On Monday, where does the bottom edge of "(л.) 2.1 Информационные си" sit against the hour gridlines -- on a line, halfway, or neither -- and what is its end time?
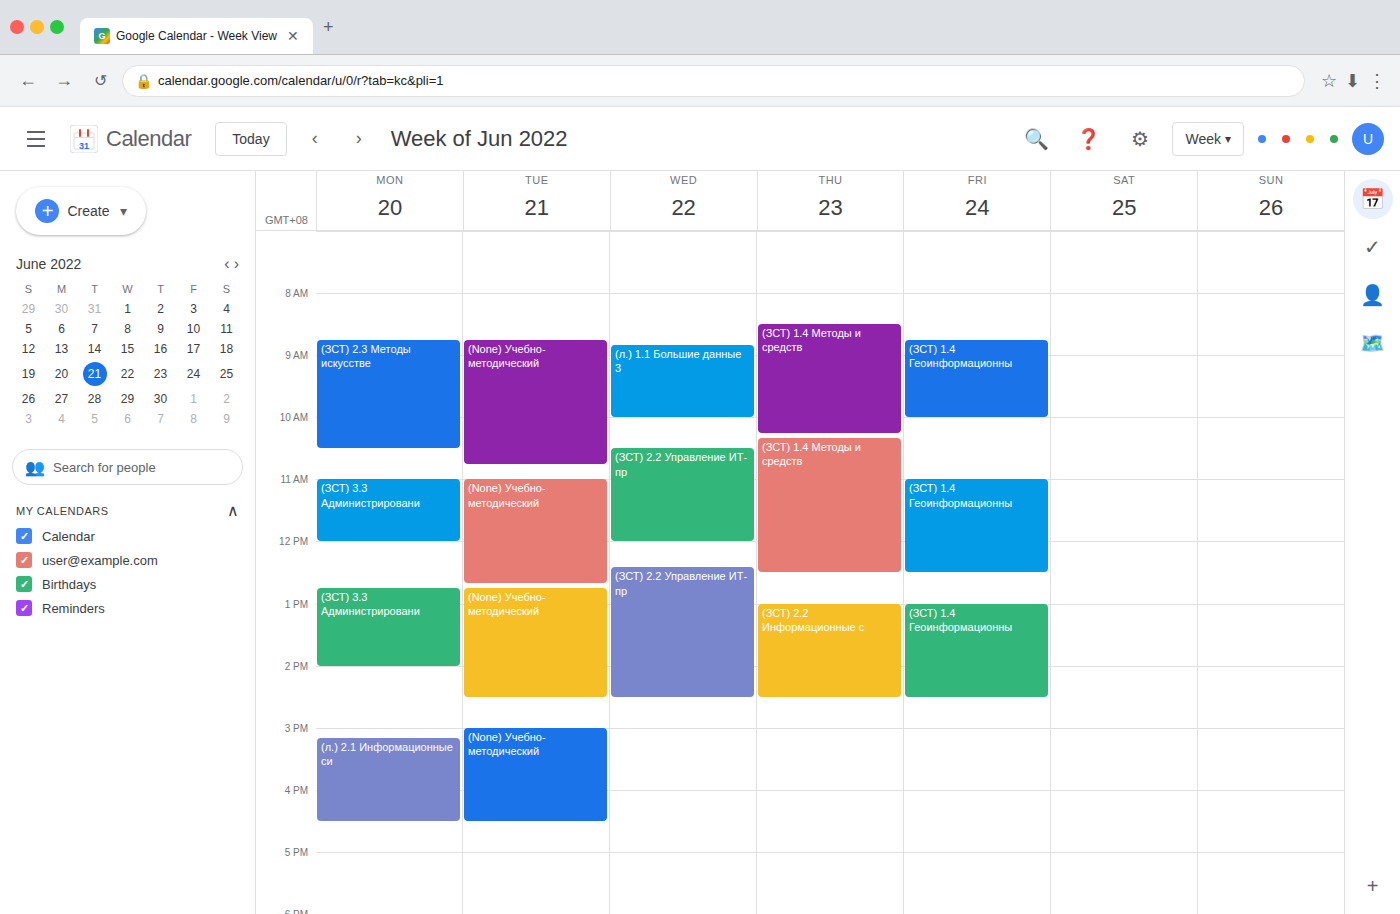
4:30 PM -- halfway between the 4 PM and 5 PM lines.